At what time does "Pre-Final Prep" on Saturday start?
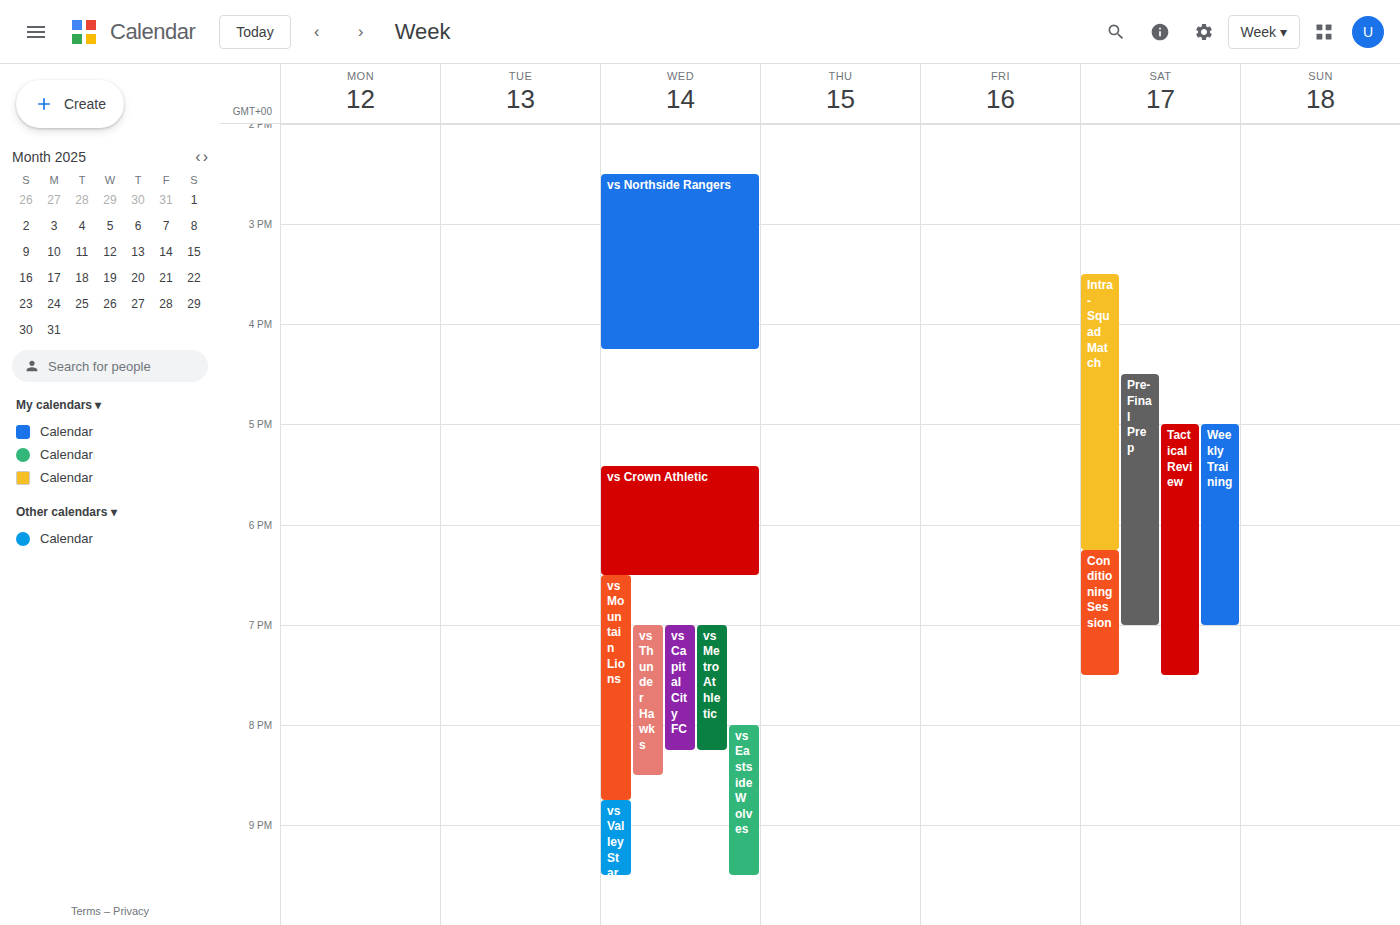
4:30 PM